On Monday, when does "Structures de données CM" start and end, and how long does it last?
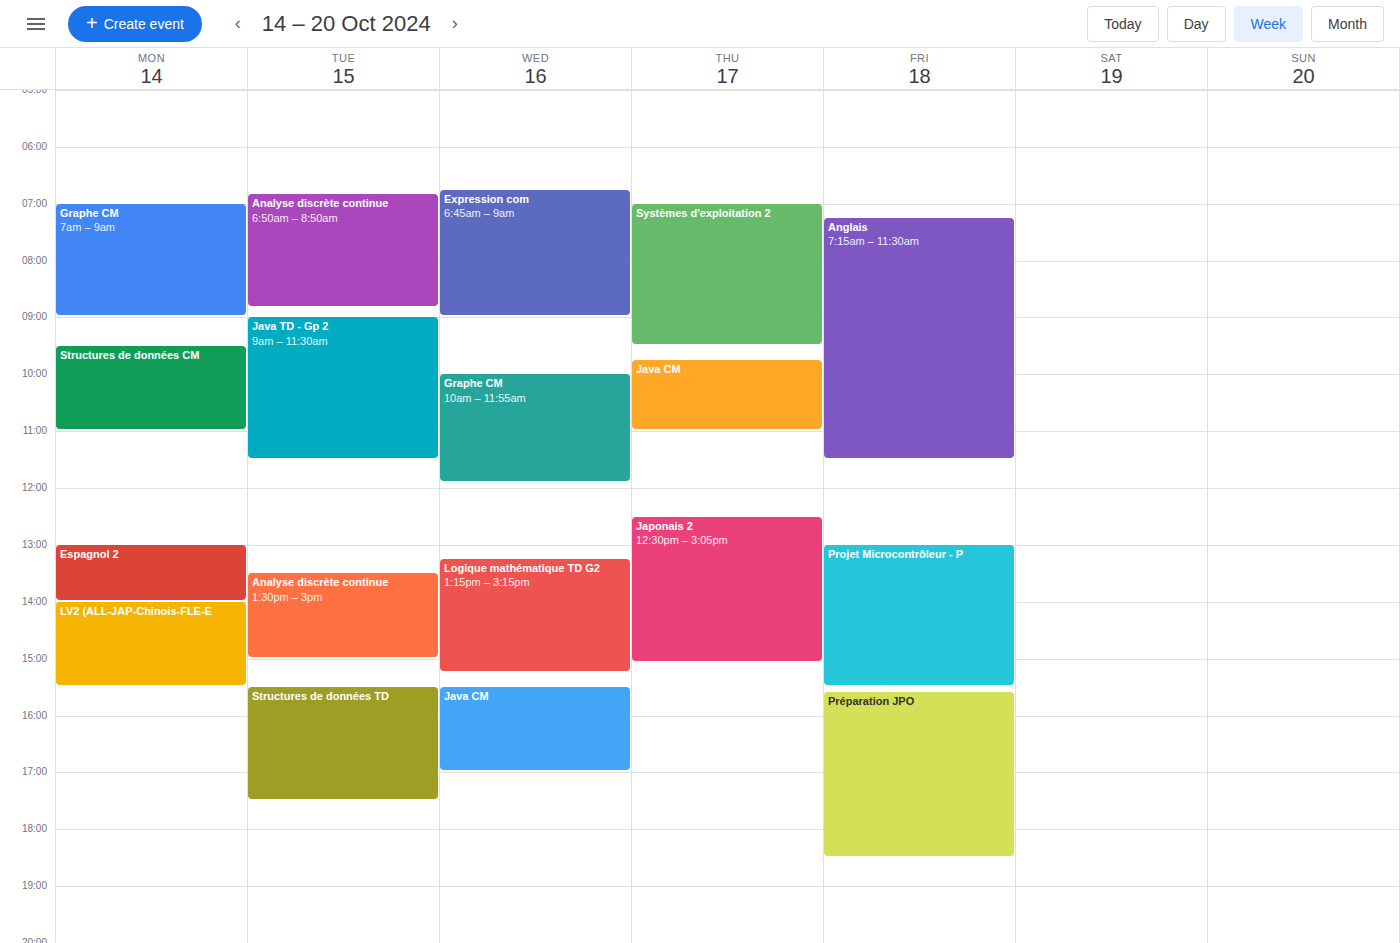
9:30 AM to 11:00 AM, 1 hour 30 minutes